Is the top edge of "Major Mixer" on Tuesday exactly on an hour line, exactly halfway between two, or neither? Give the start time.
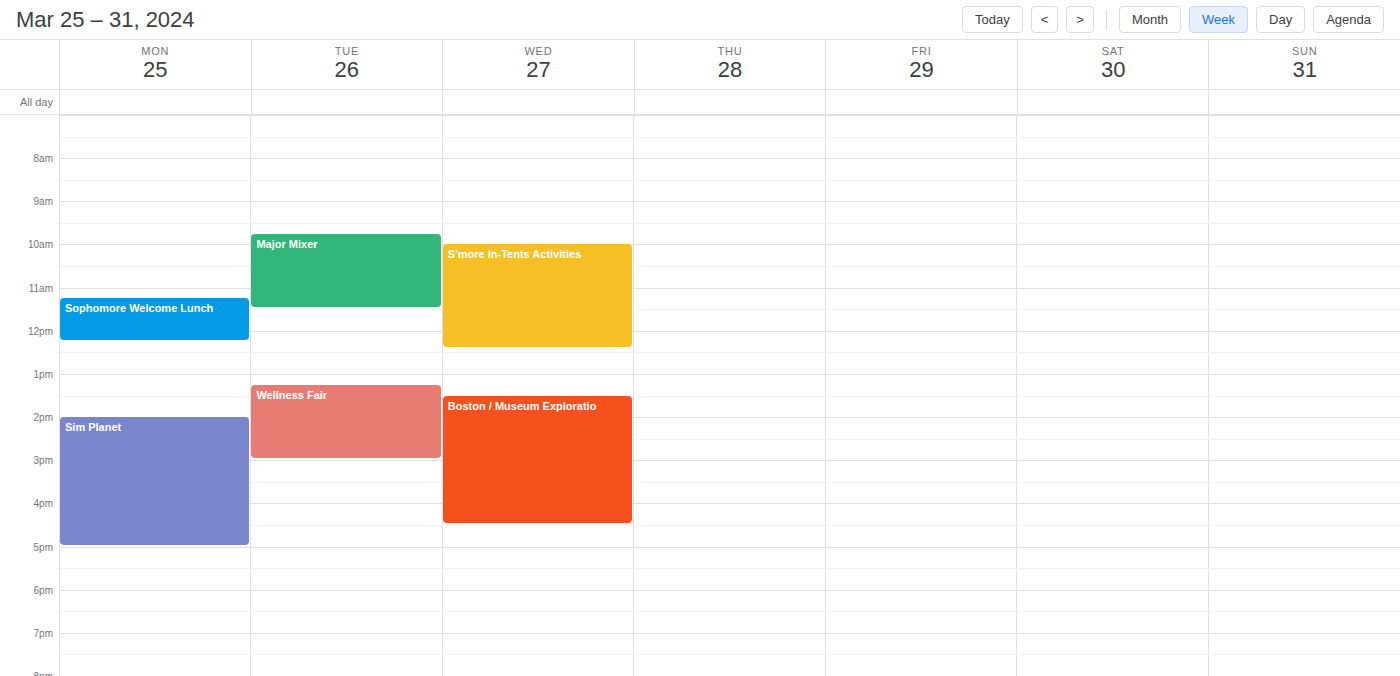
9:45 AM -- neither: three quarters of the way from the 9 AM line to the 10 AM line.